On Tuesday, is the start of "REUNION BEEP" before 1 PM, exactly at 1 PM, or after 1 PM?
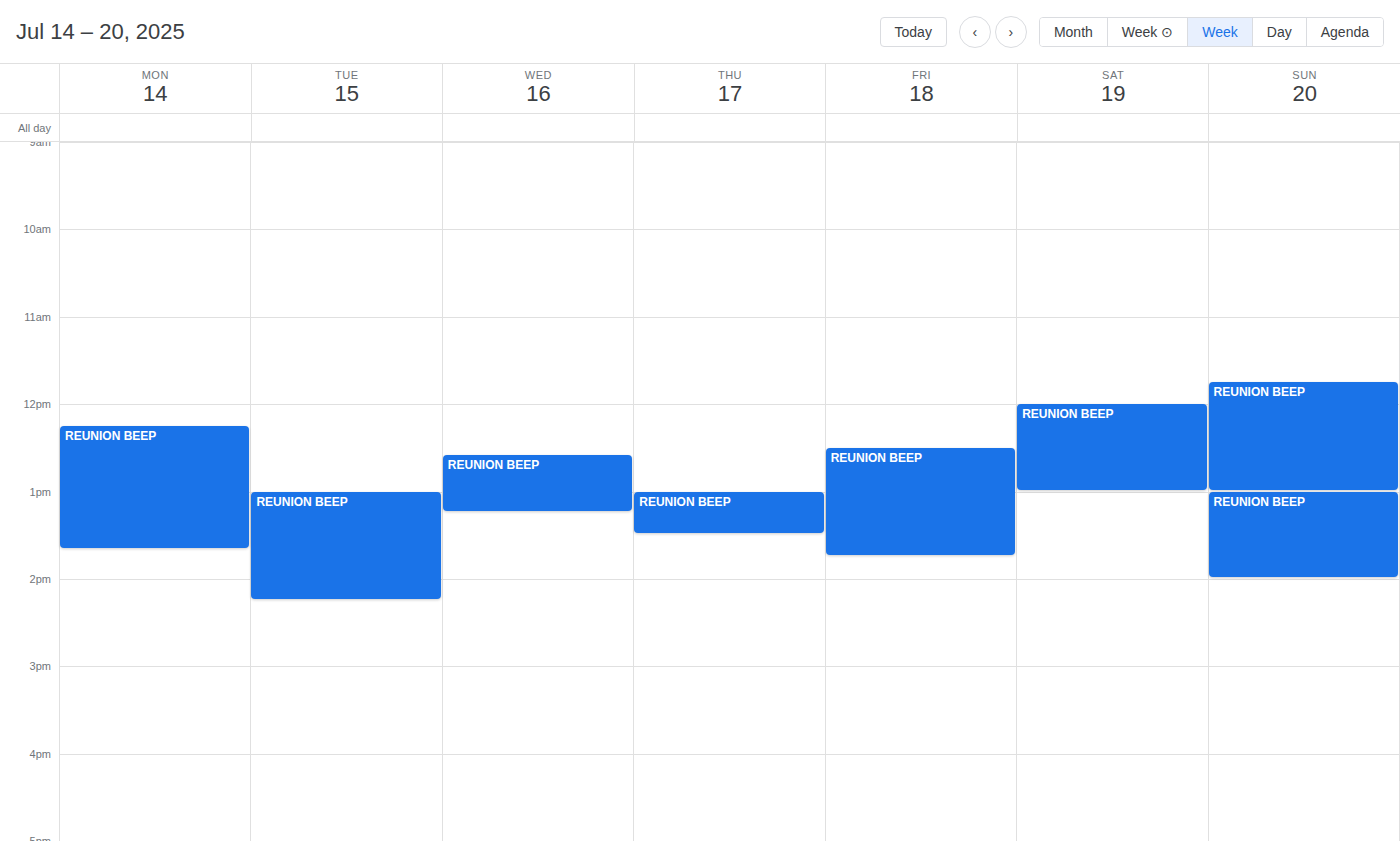
1:00 PM -- exactly at 1 PM, on the 1 PM line.